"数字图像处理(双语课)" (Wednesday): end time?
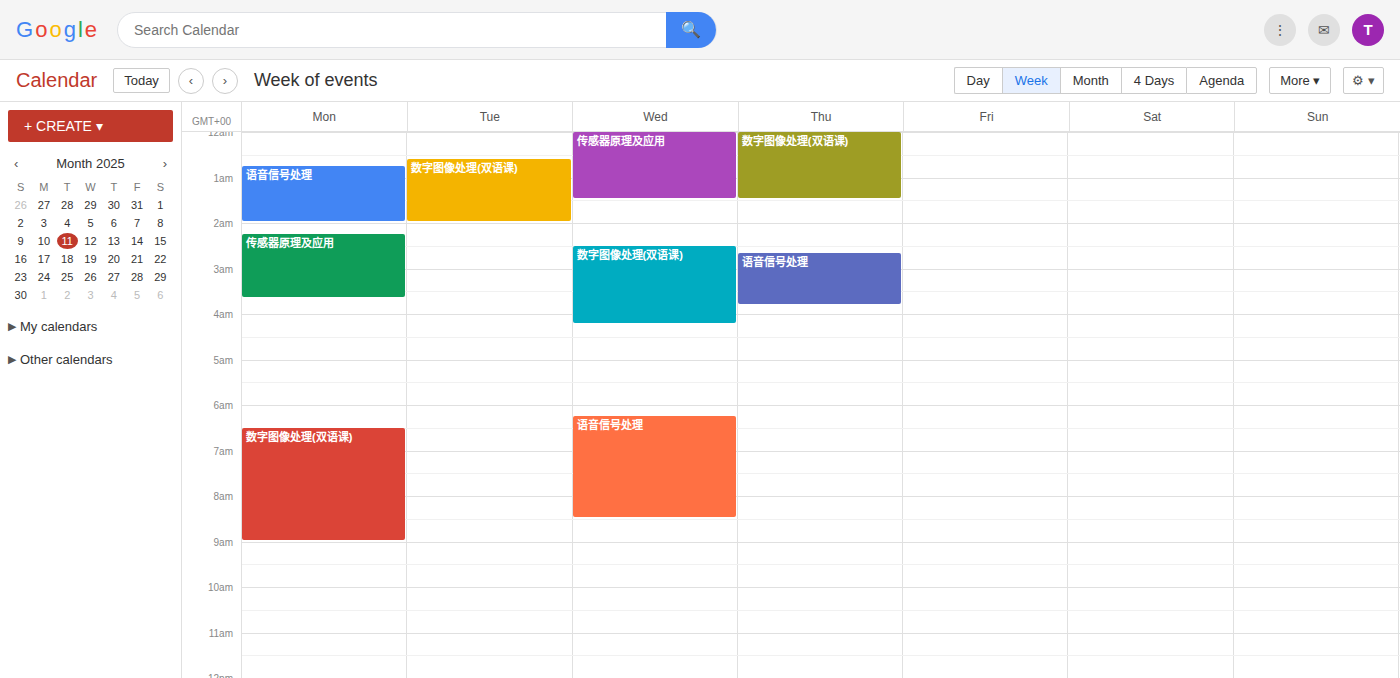
4:15 AM